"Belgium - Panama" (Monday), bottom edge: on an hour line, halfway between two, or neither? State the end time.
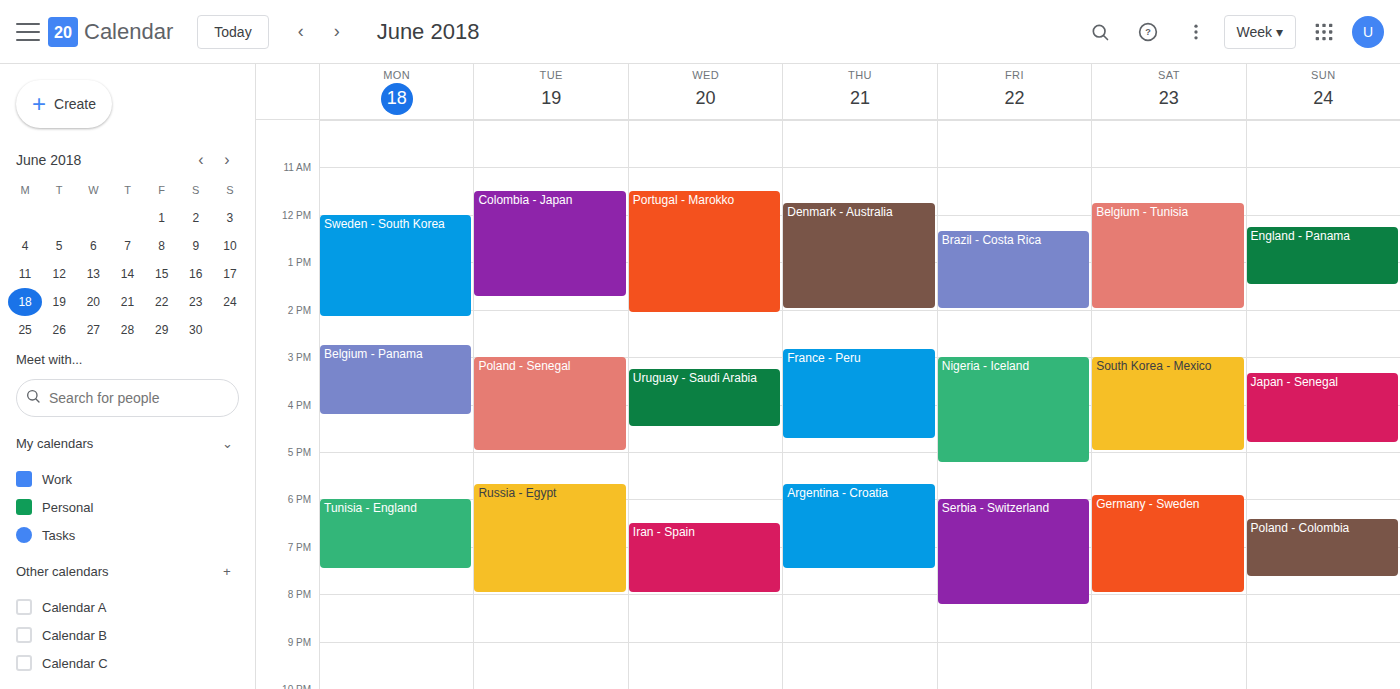
4:15 PM -- neither: a quarter of the way from the 4 PM line to the 5 PM line.